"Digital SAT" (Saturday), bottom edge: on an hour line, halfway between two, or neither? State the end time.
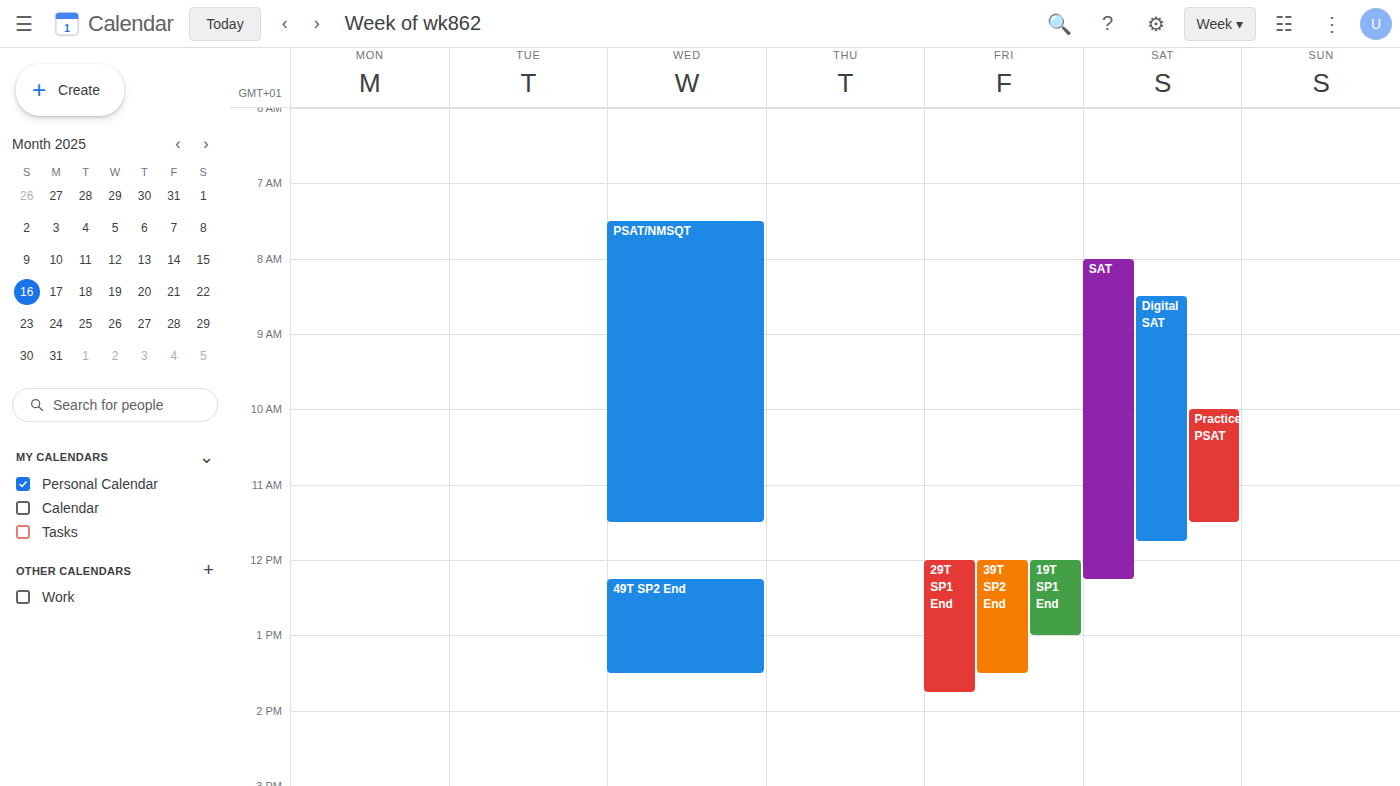
11:45 AM -- neither: three quarters of the way from the 11 AM line to the 12 PM line.